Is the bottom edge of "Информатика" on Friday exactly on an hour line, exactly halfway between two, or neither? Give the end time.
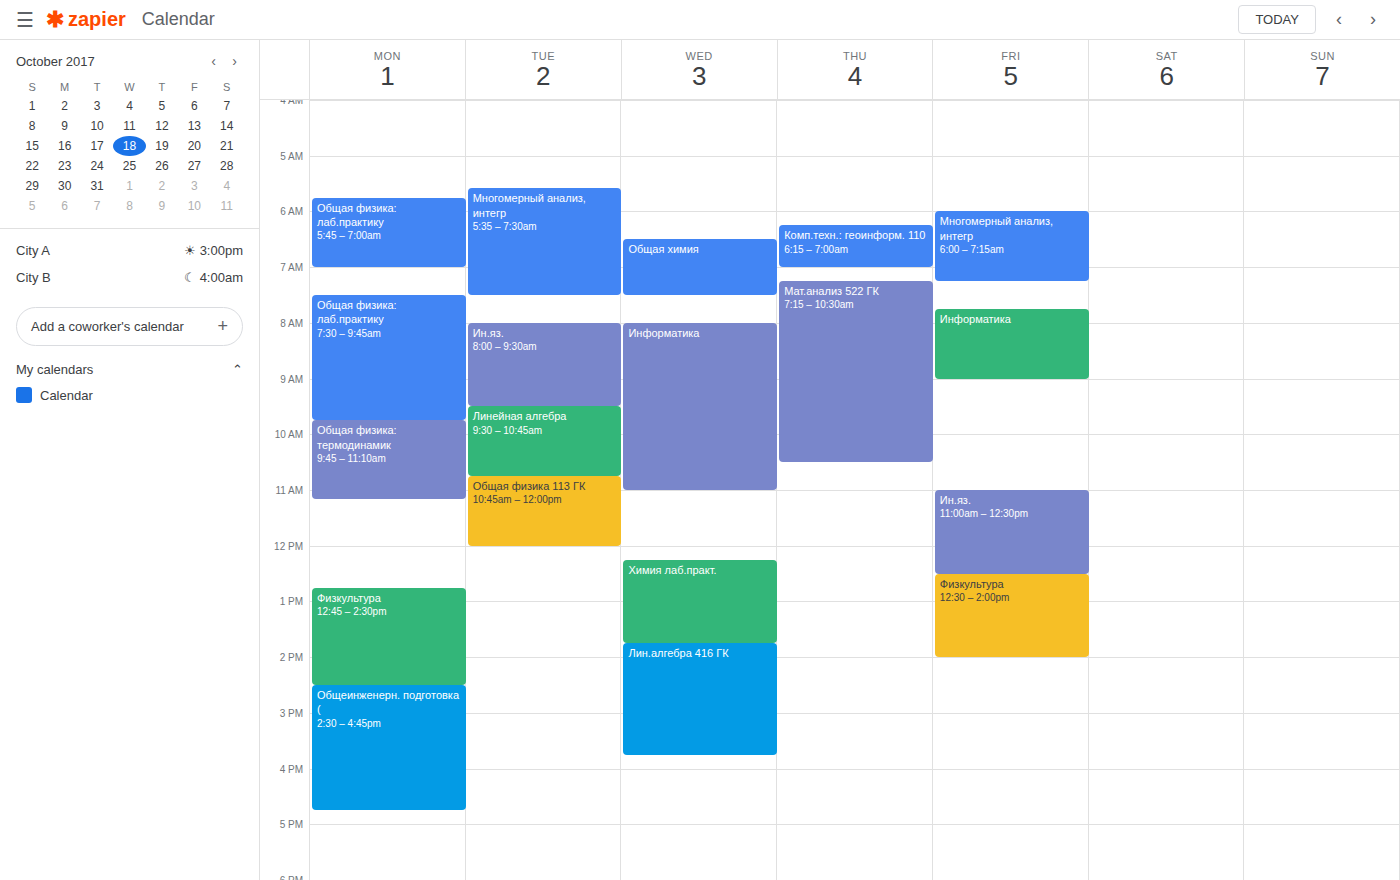
9:00 AM -- exactly on the 9 AM line.